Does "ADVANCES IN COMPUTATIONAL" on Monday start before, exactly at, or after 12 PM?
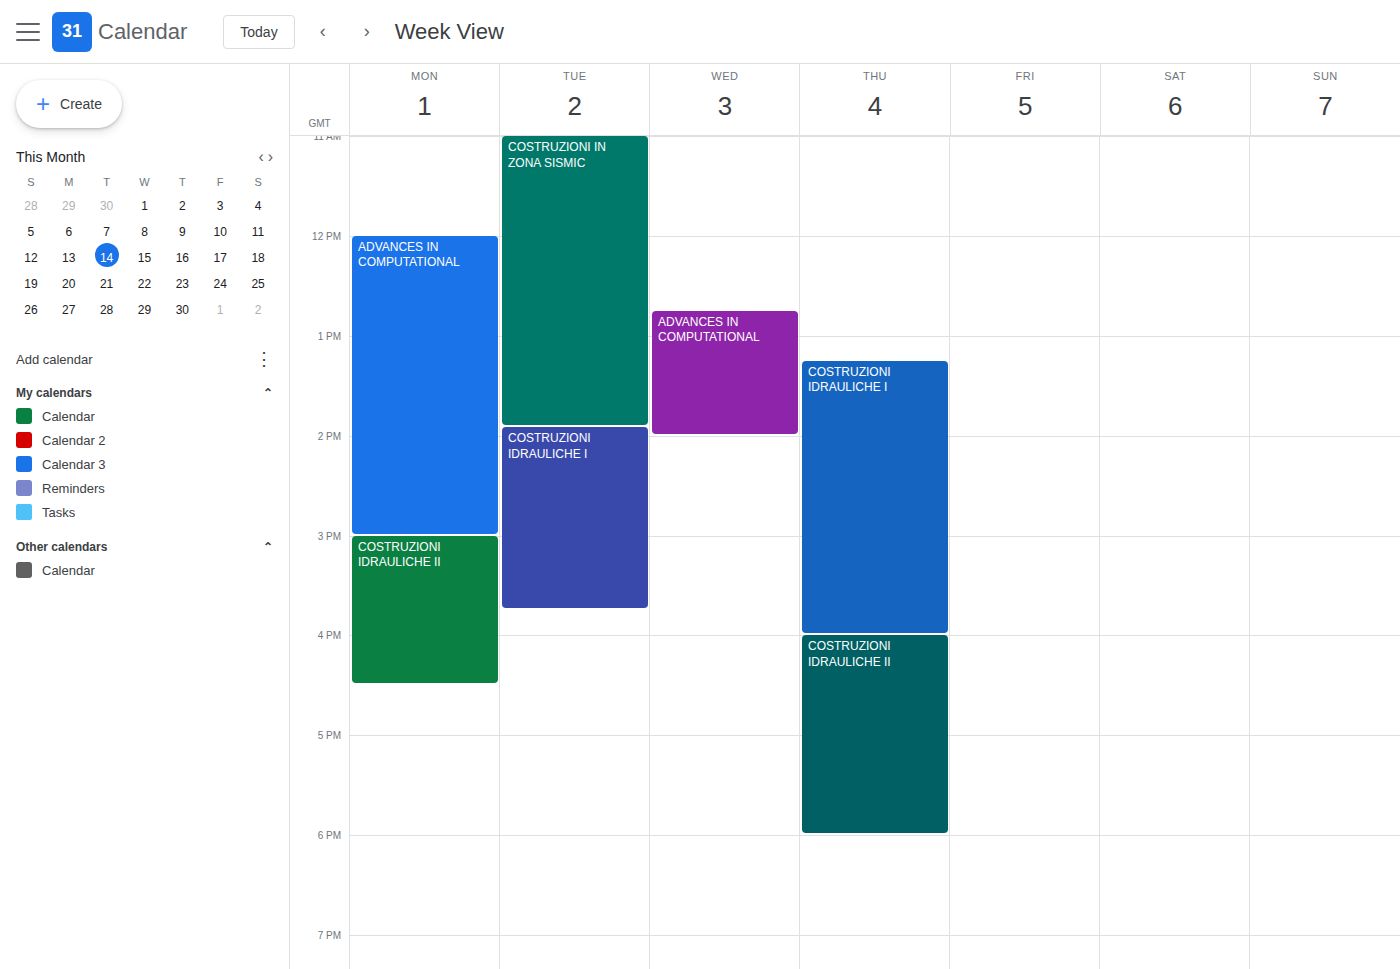
12:00 PM -- exactly at 12 PM, on the 12 PM line.